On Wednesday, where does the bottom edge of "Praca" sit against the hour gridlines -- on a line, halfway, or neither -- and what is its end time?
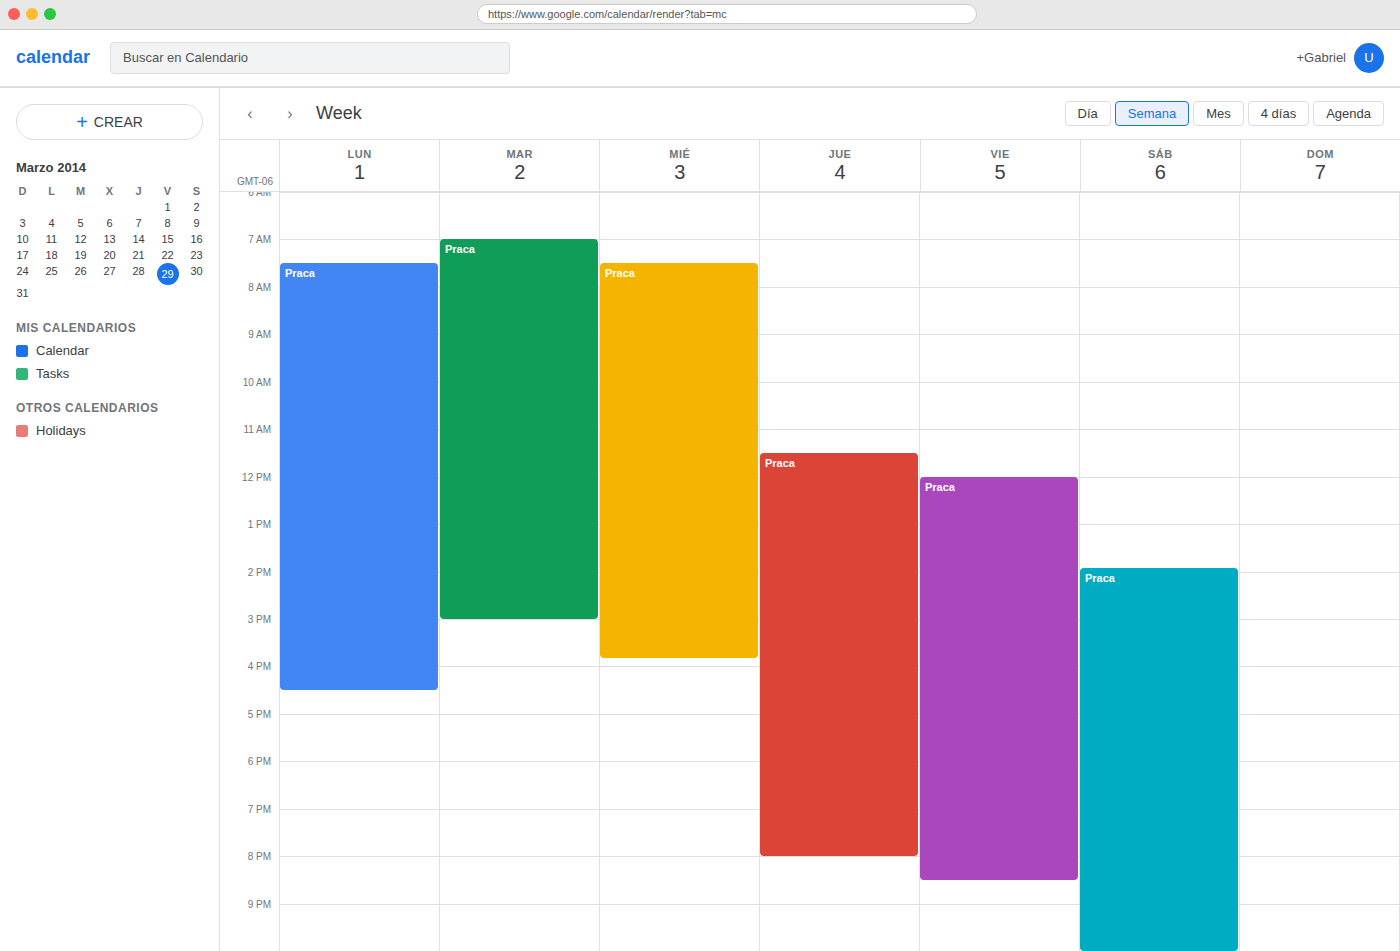
3:50 PM -- neither: 50 minutes below the 3 PM line and 10 minutes above the 4 PM line.